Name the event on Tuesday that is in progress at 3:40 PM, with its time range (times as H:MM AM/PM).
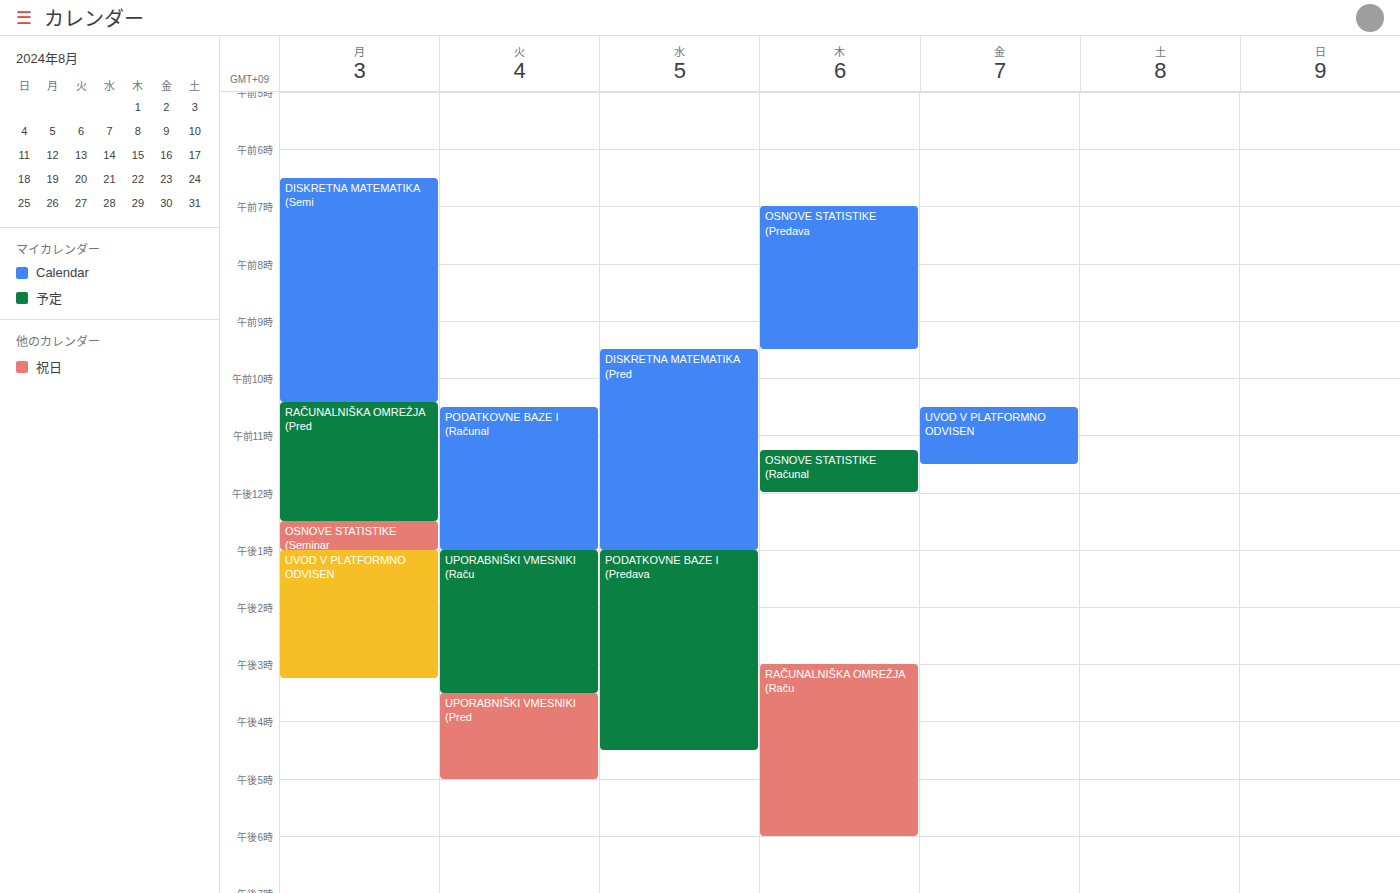
"UPORABNIŠKI VMESNIKI (Pred", 3:30 PM to 5:00 PM